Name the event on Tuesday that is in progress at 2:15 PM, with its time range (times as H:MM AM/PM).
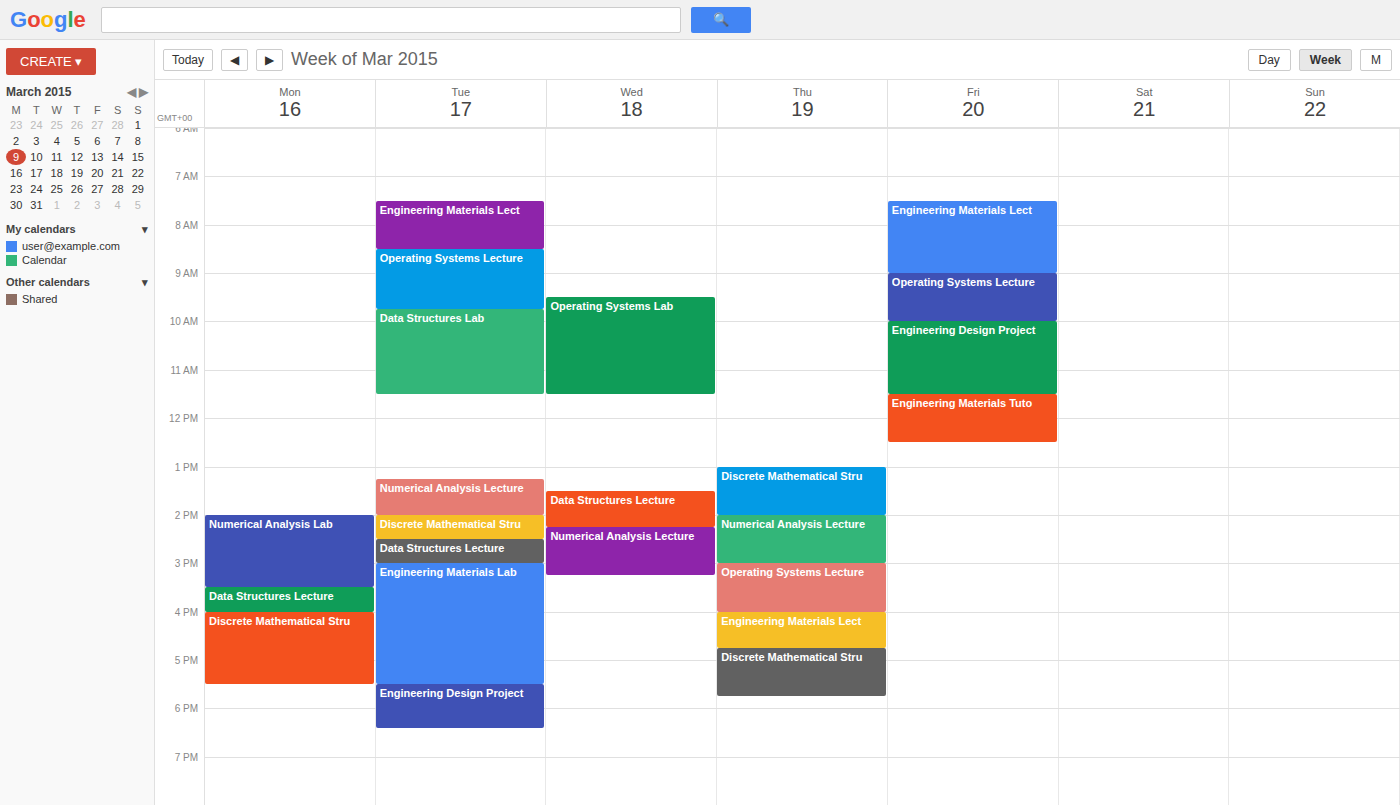
"Discrete Mathematical Stru", 2:00 PM to 2:30 PM